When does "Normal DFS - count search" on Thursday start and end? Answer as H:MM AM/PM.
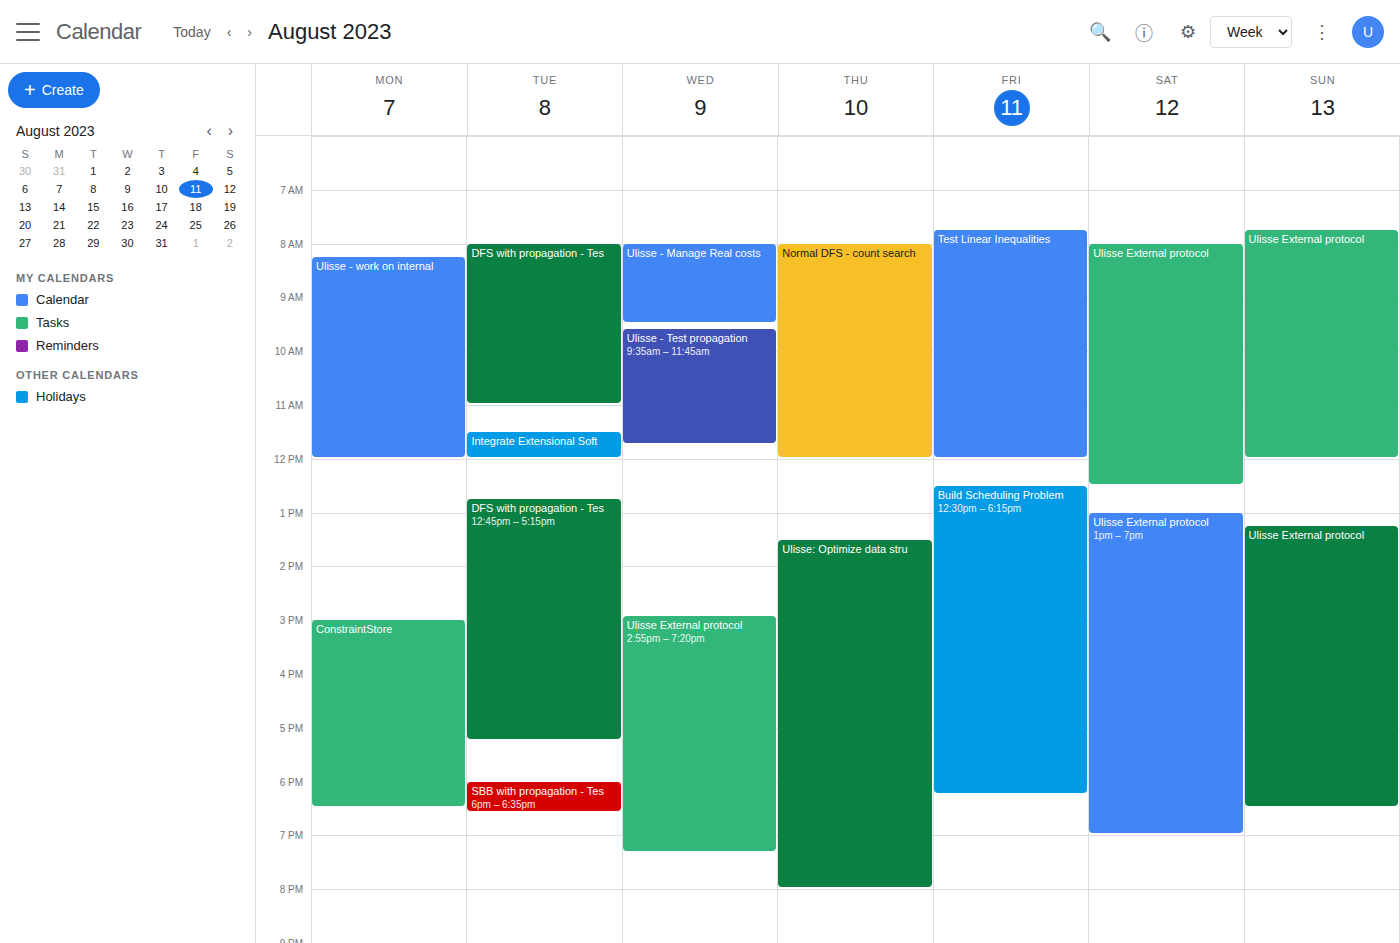
8:00 AM to 12:00 PM